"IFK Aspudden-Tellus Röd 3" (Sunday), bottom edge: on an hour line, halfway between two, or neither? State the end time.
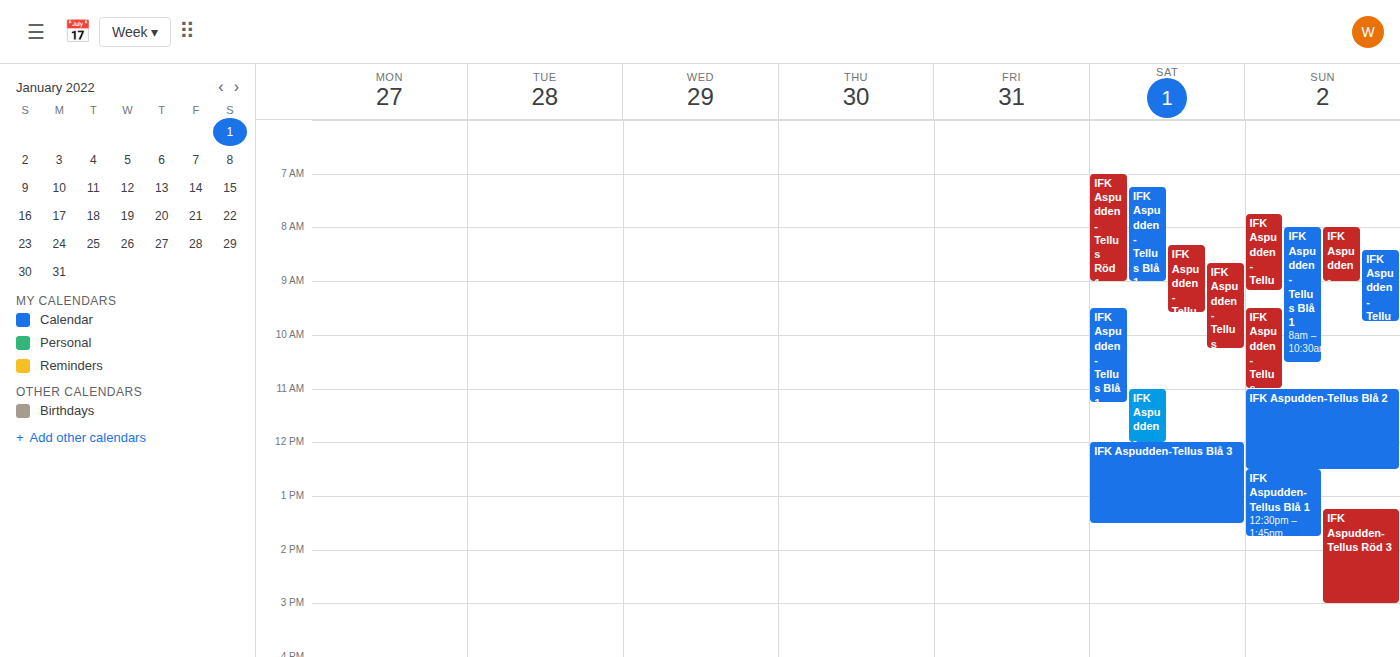
3:00 PM -- exactly on the 3 PM line.